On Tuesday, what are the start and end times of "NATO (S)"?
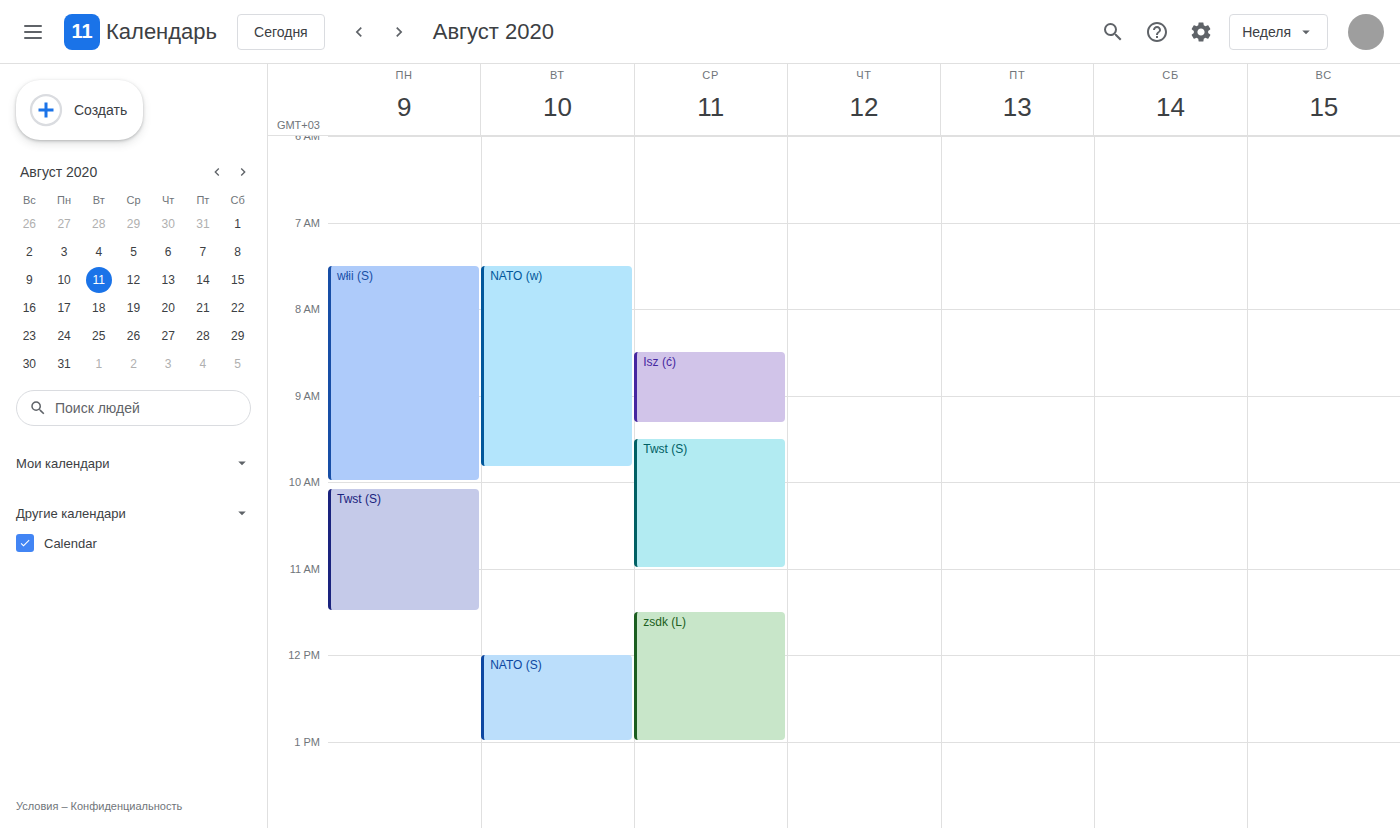
12:00 PM to 1:00 PM